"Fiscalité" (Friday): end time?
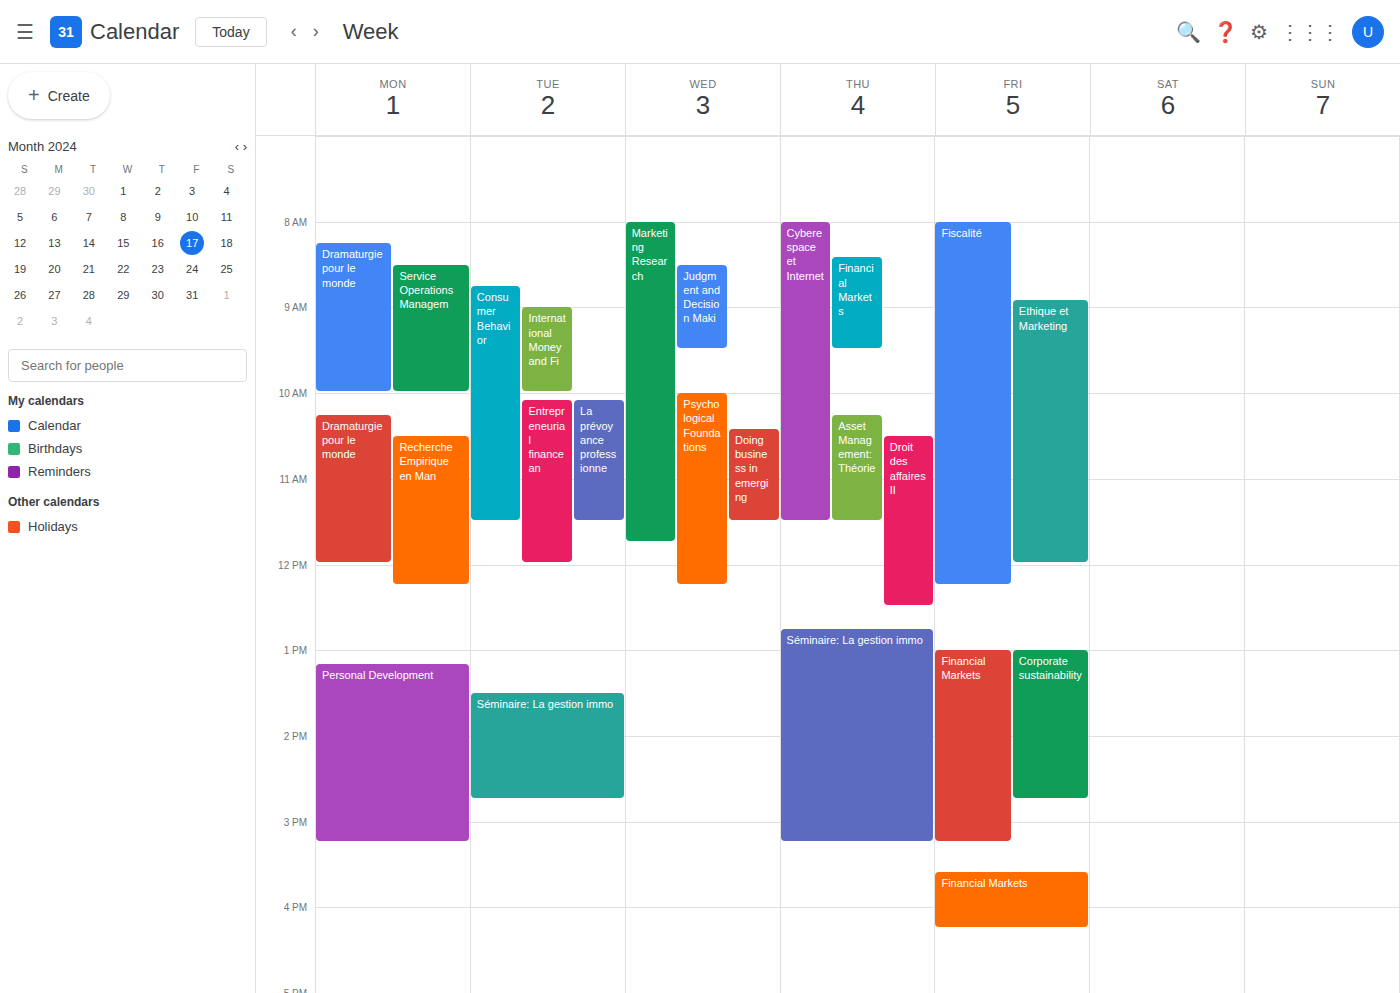
12:15 PM